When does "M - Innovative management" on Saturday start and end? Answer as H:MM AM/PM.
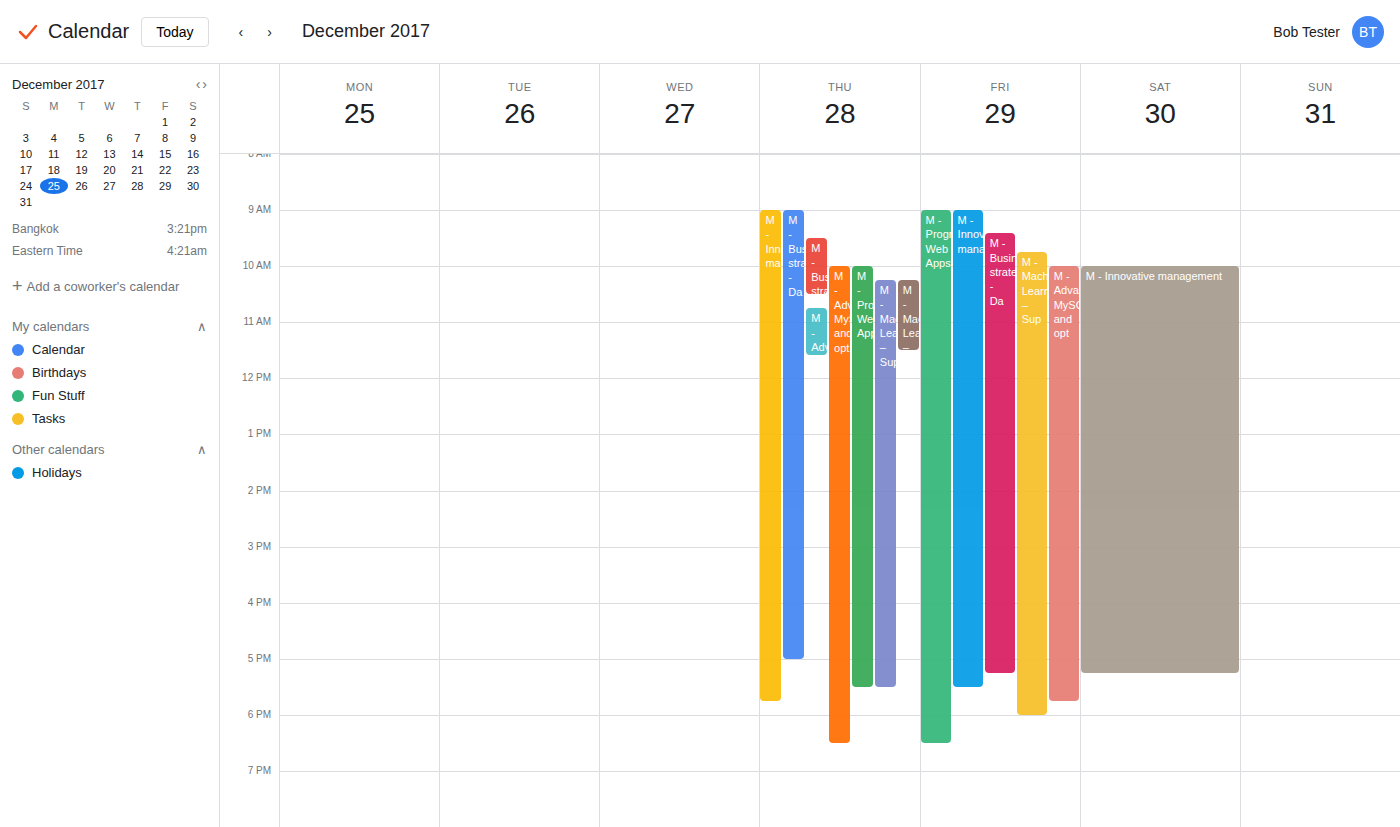
10:00 AM to 5:15 PM